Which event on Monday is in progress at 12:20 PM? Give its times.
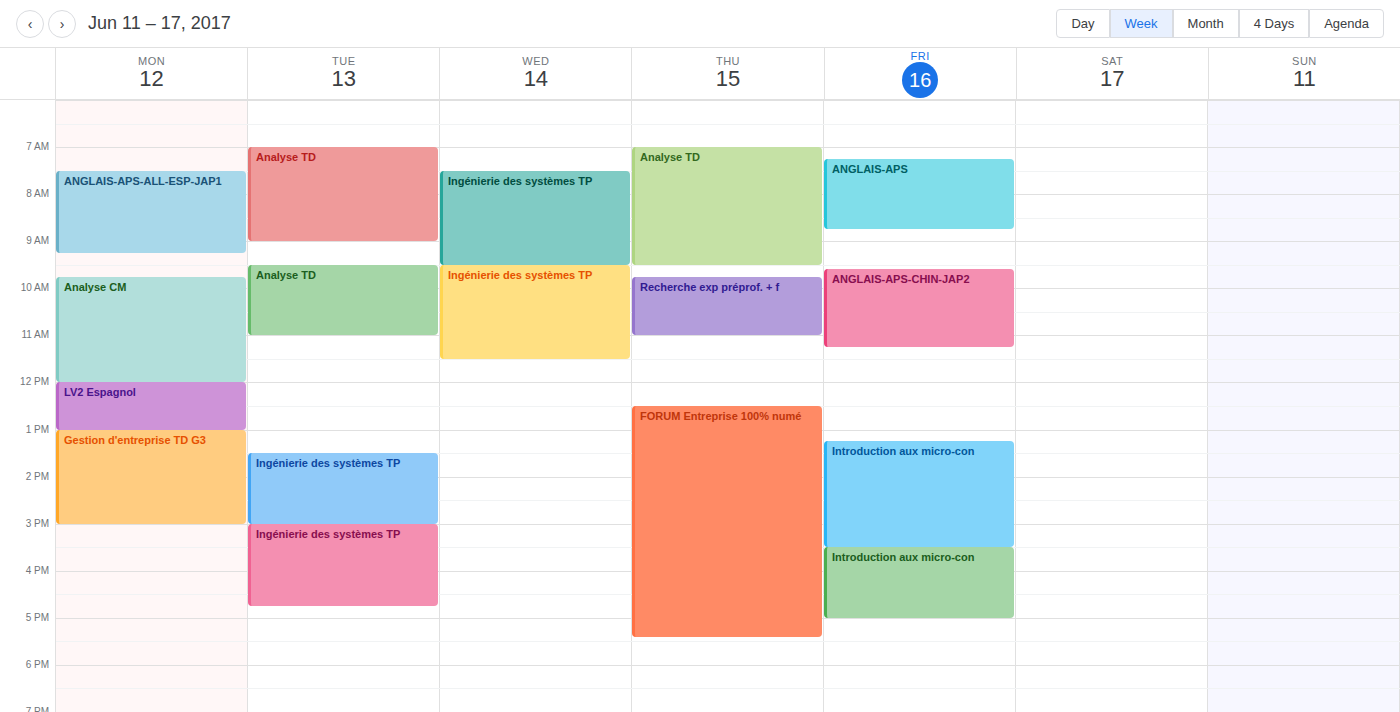
"LV2 Espagnol", 12:00 PM to 1:00 PM